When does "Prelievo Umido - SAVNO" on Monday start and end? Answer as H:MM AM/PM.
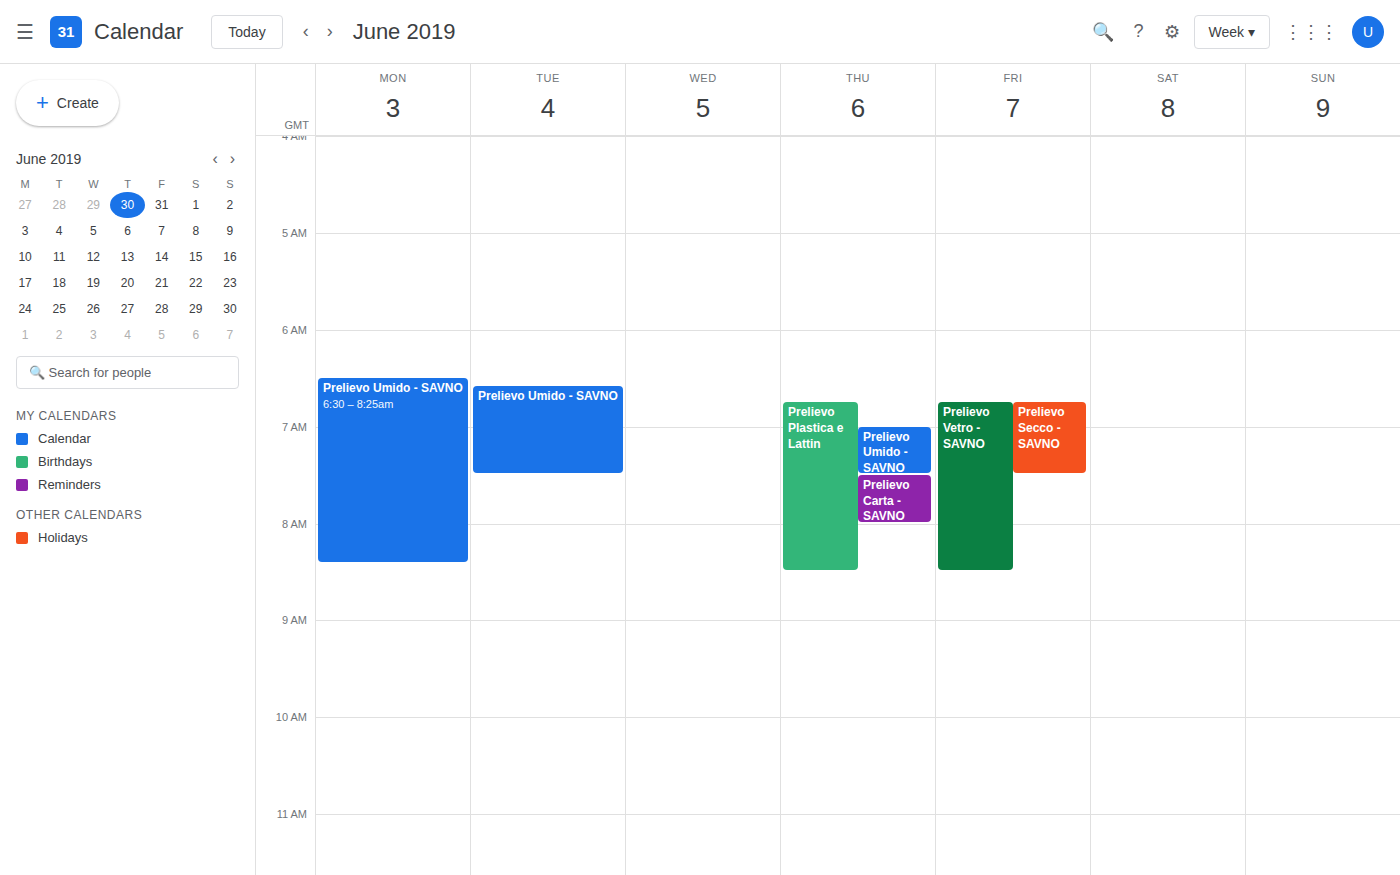
6:30 AM to 8:25 AM